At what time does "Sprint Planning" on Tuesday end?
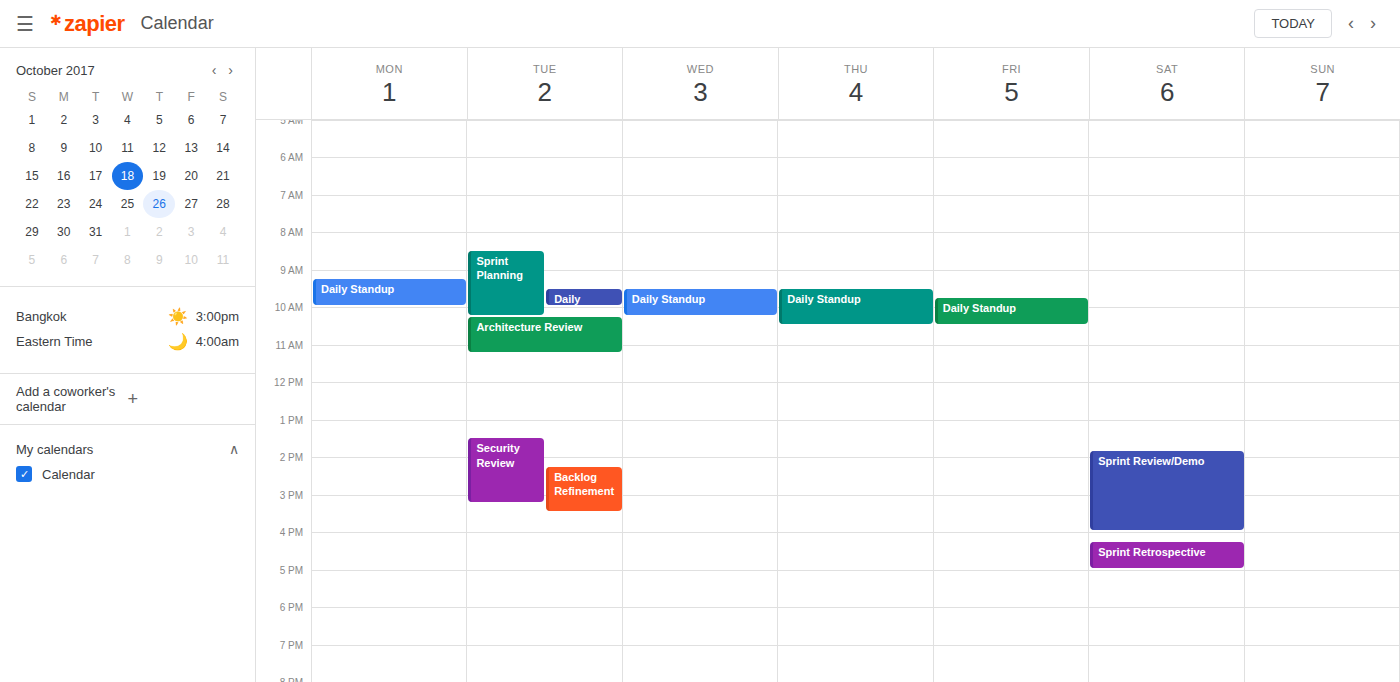
10:15 AM